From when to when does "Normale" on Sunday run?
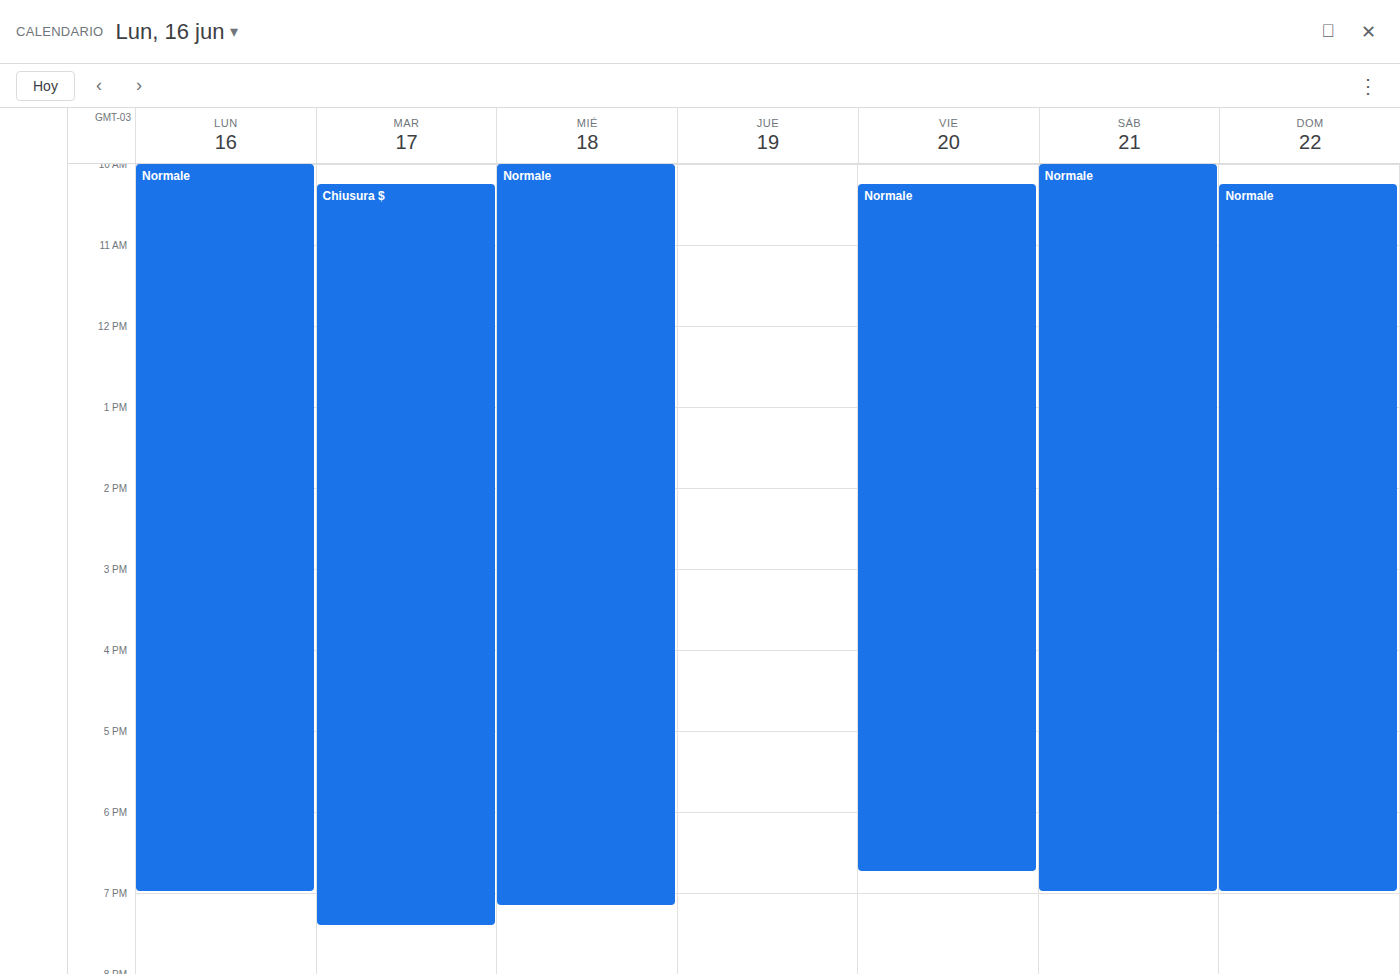
10:15 AM to 7:00 PM